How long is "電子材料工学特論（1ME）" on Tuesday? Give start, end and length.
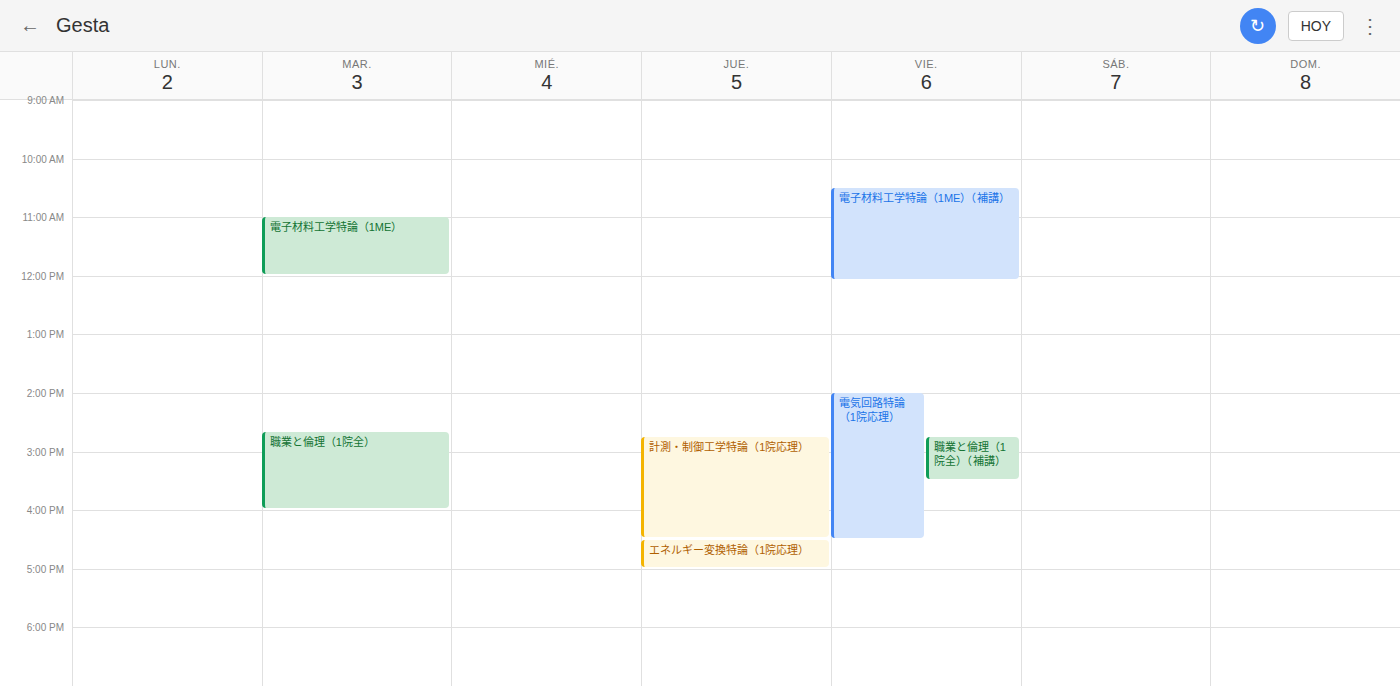
11:00 AM to 12:00 PM, 1 hour